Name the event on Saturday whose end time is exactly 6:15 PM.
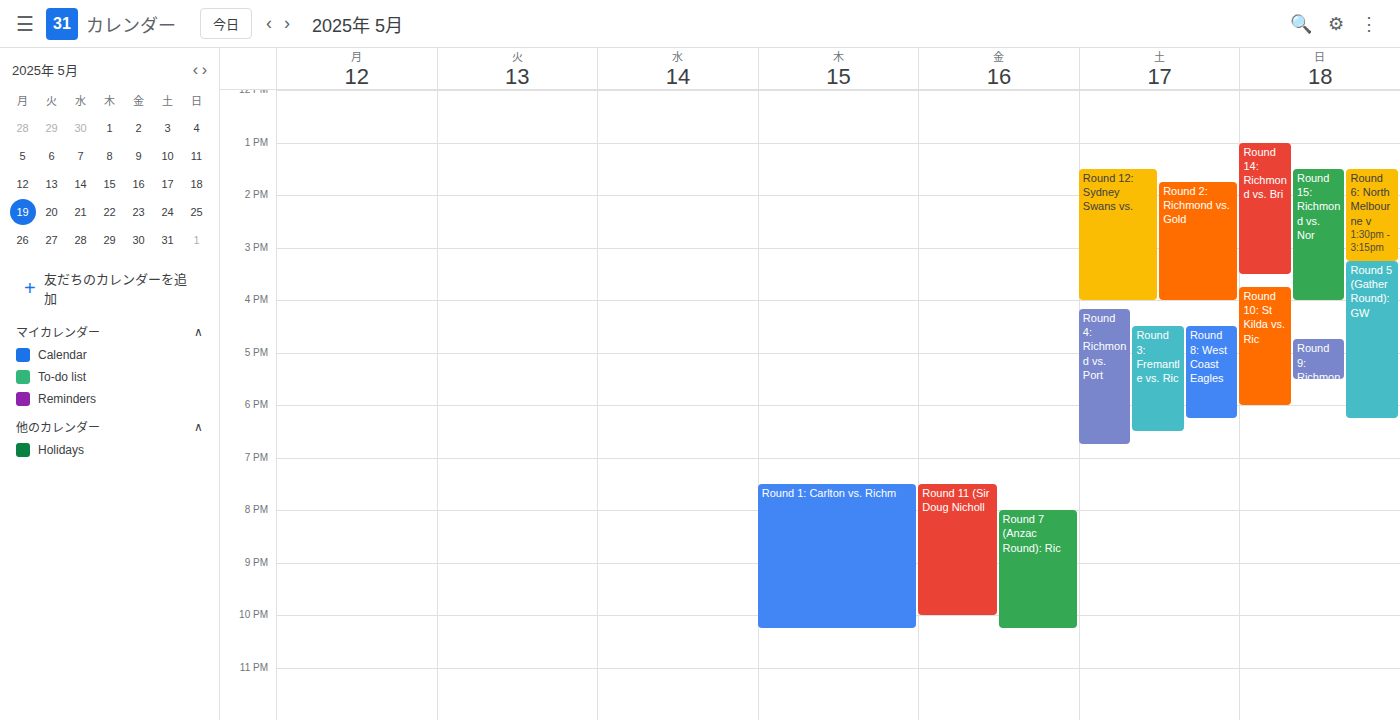
"Round 8: West Coast Eagles"